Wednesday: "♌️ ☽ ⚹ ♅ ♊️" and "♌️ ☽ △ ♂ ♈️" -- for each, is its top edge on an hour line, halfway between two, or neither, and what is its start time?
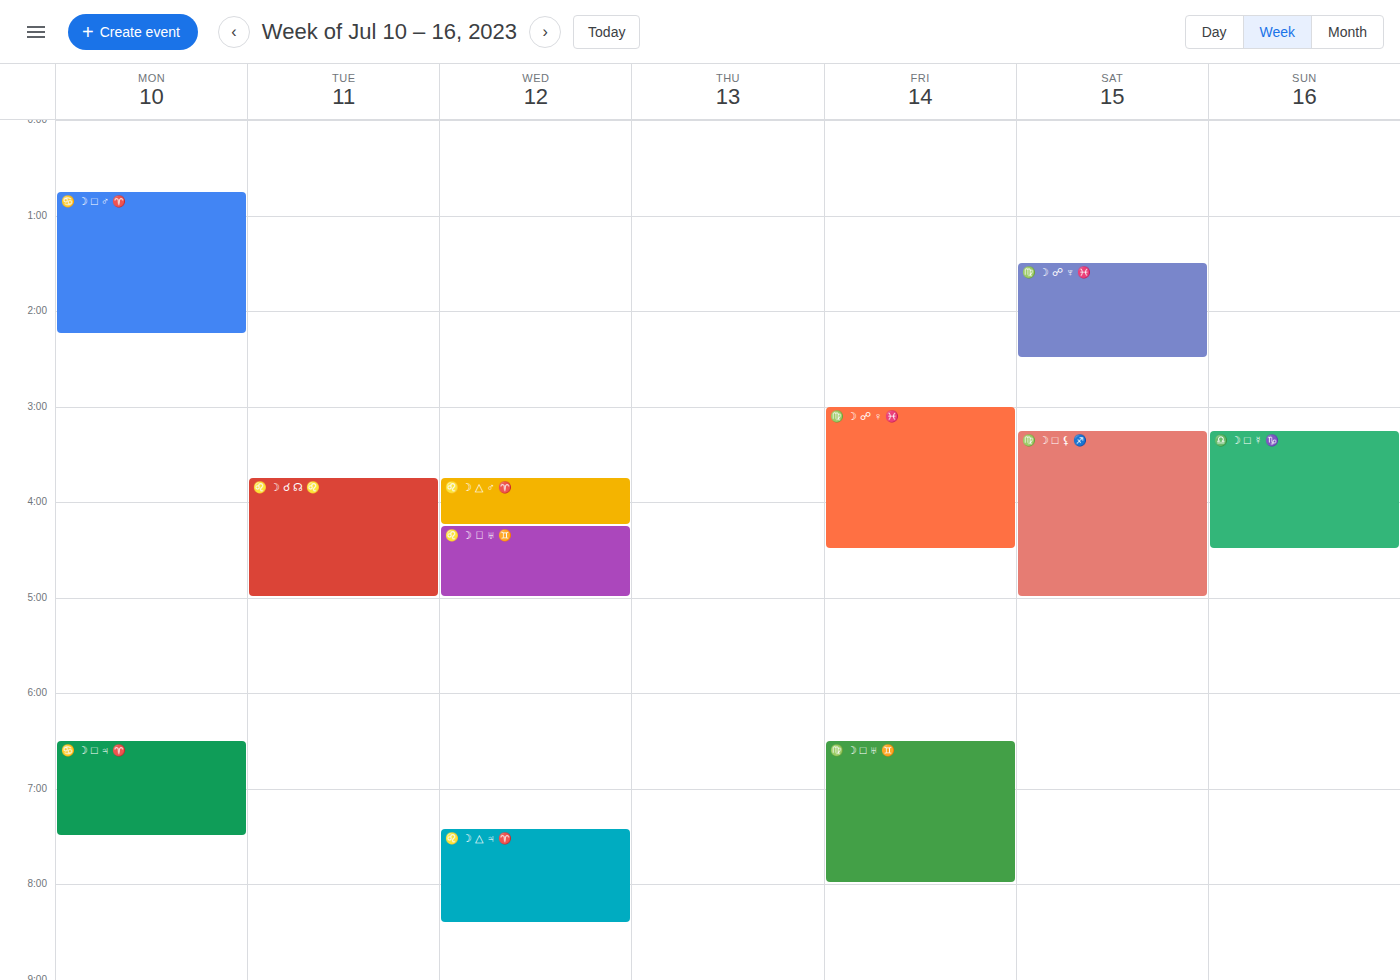
"♌️ ☽ ⚹ ♅ ♊️": 4:15 AM, neither: a quarter of the way from the 4 AM line to the 5 AM line. "♌️ ☽ △ ♂ ♈️": 3:45 AM, neither: three quarters of the way from the 3 AM line to the 4 AM line.